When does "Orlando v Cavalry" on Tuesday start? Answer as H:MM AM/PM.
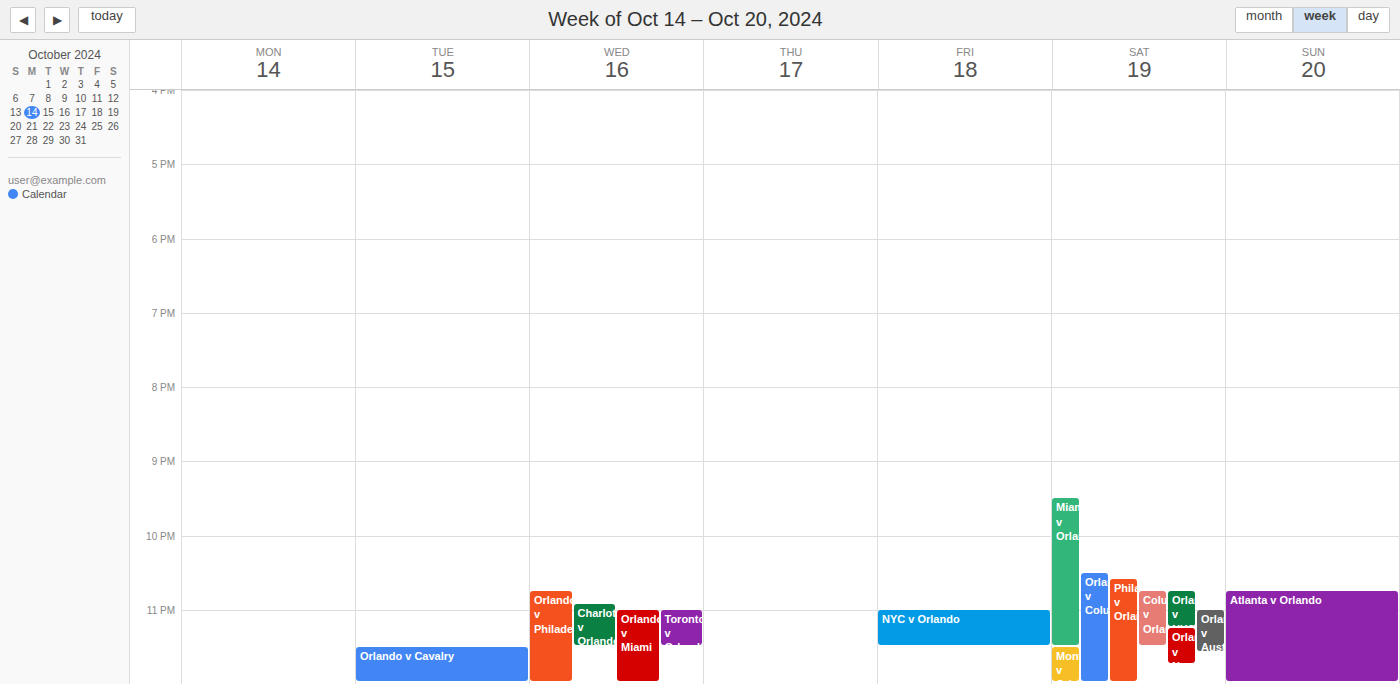
11:30 PM